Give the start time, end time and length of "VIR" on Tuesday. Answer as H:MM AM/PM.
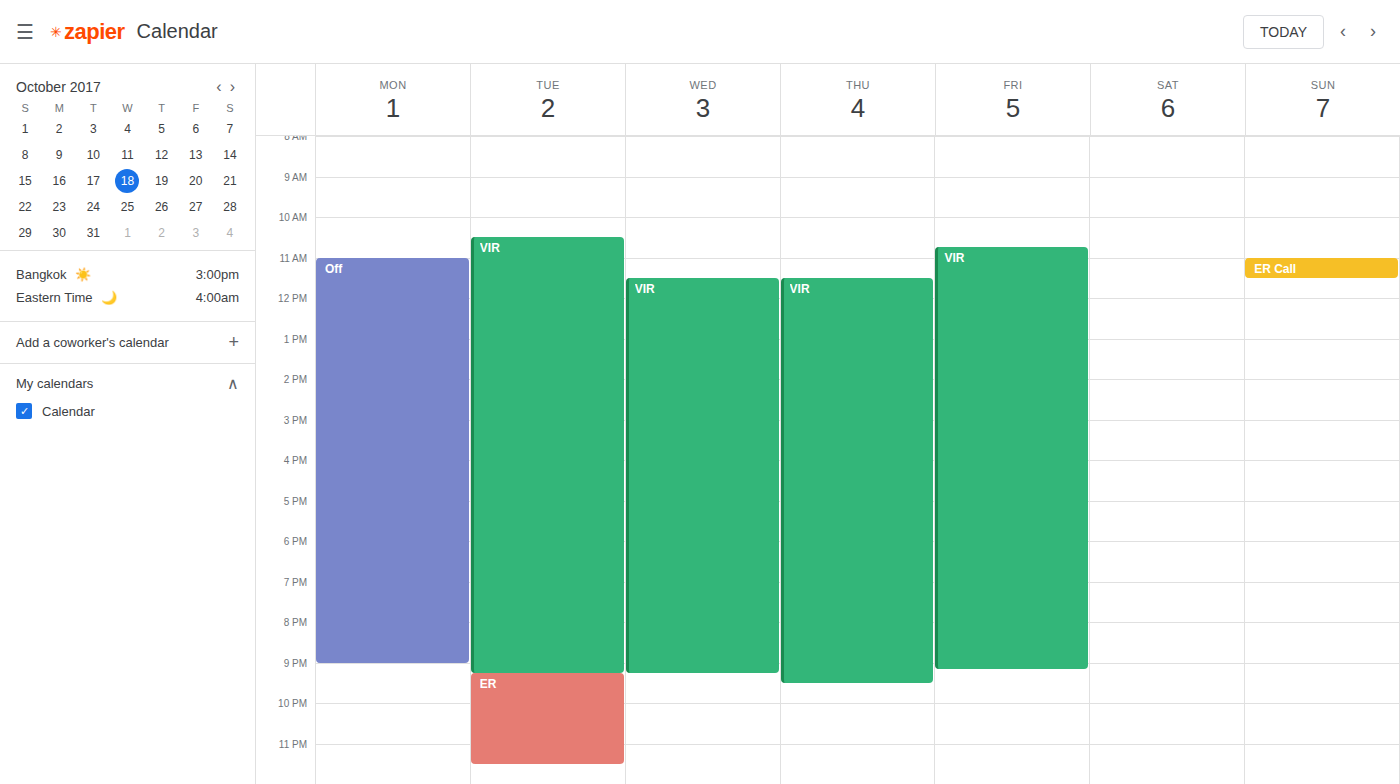
10:30 AM to 9:15 PM, 10 hours 45 minutes